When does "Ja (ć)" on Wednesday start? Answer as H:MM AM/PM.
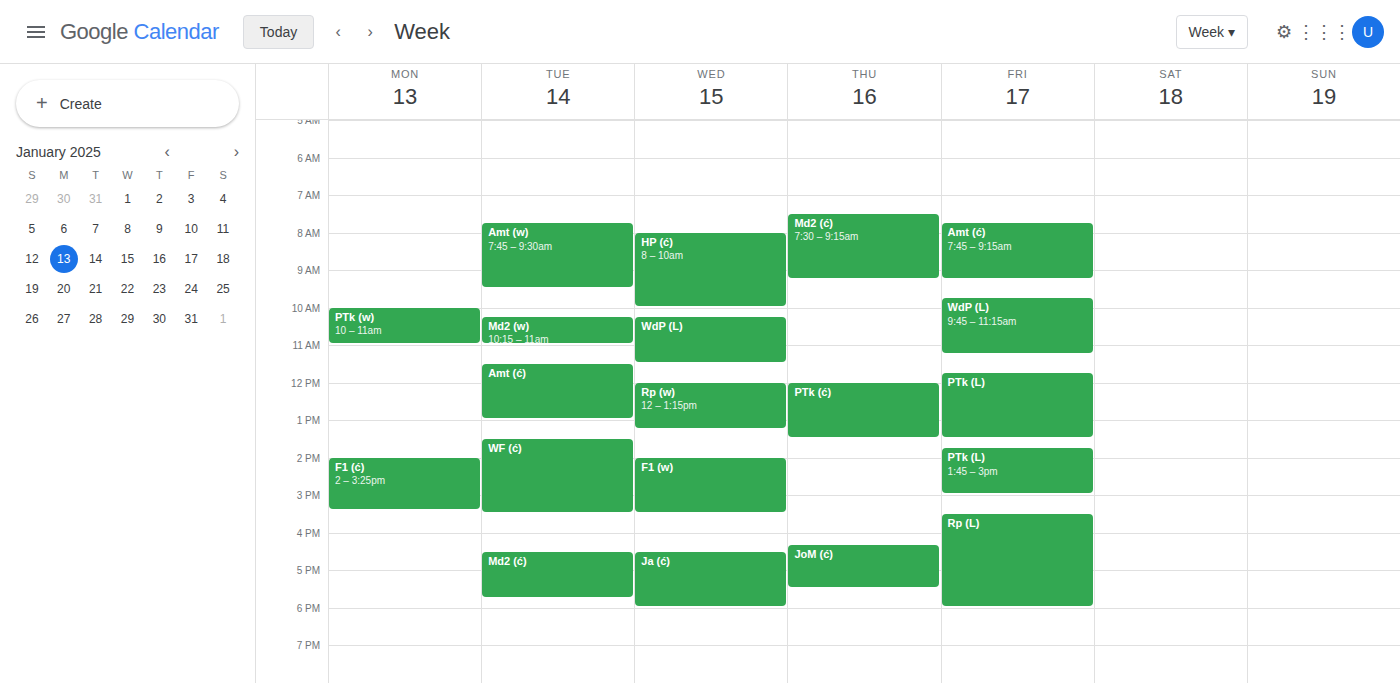
4:30 PM